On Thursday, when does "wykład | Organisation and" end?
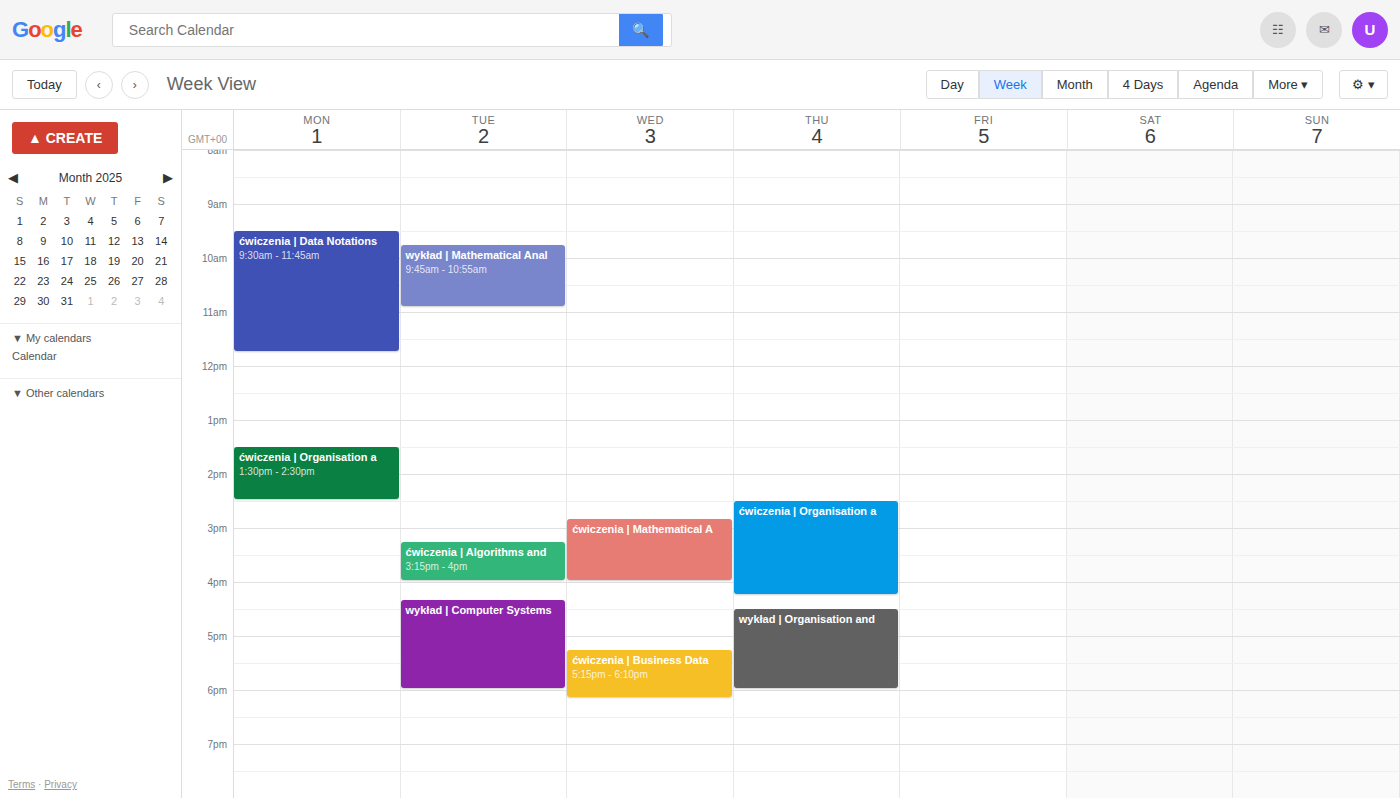
6:00 PM